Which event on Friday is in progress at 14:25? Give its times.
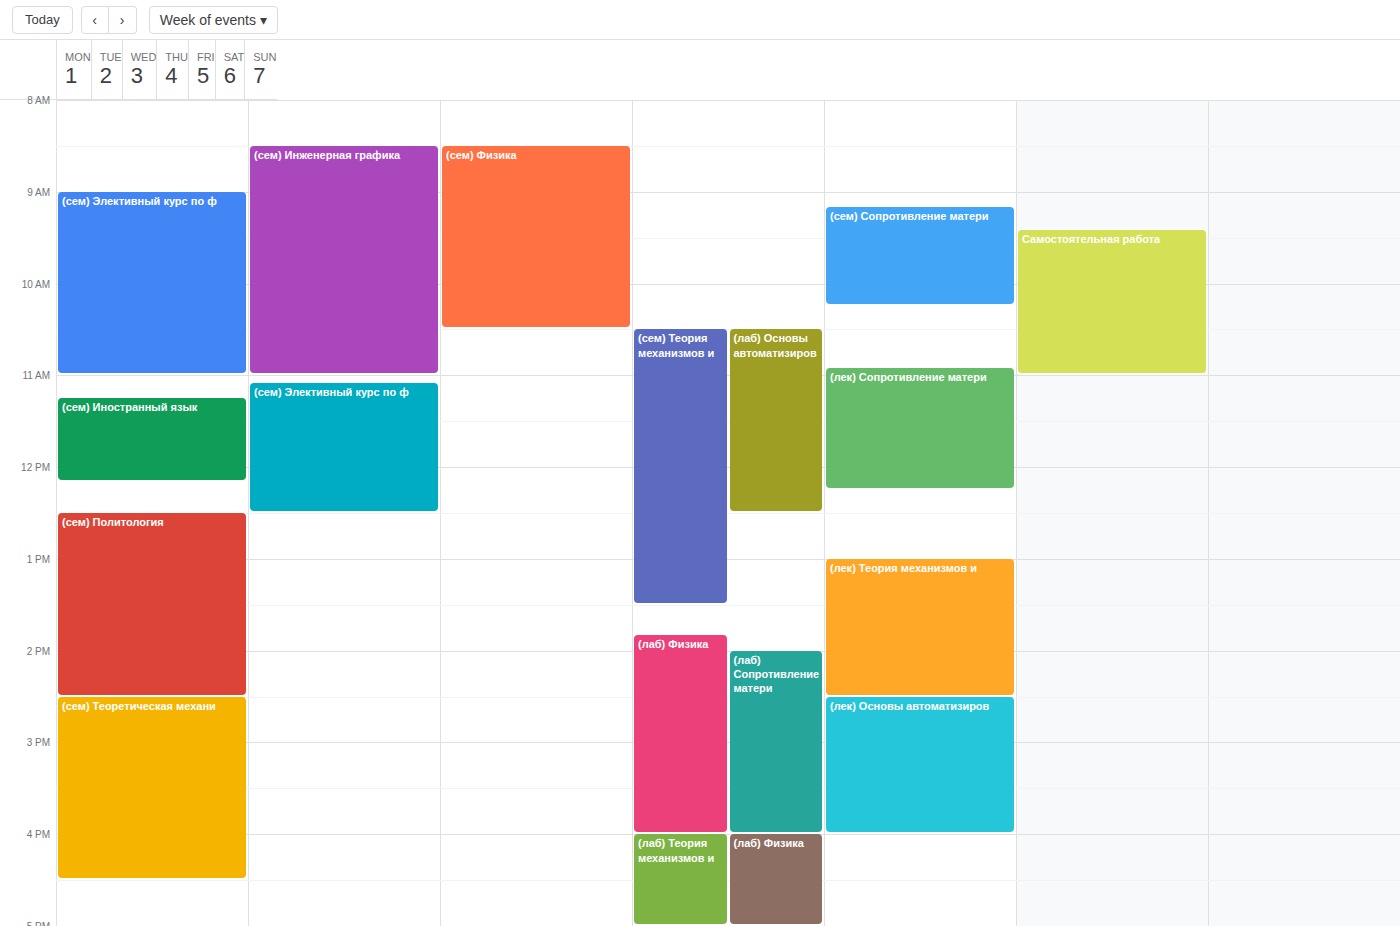
"(лек) Теория механизмов и", 13:00 to 14:30